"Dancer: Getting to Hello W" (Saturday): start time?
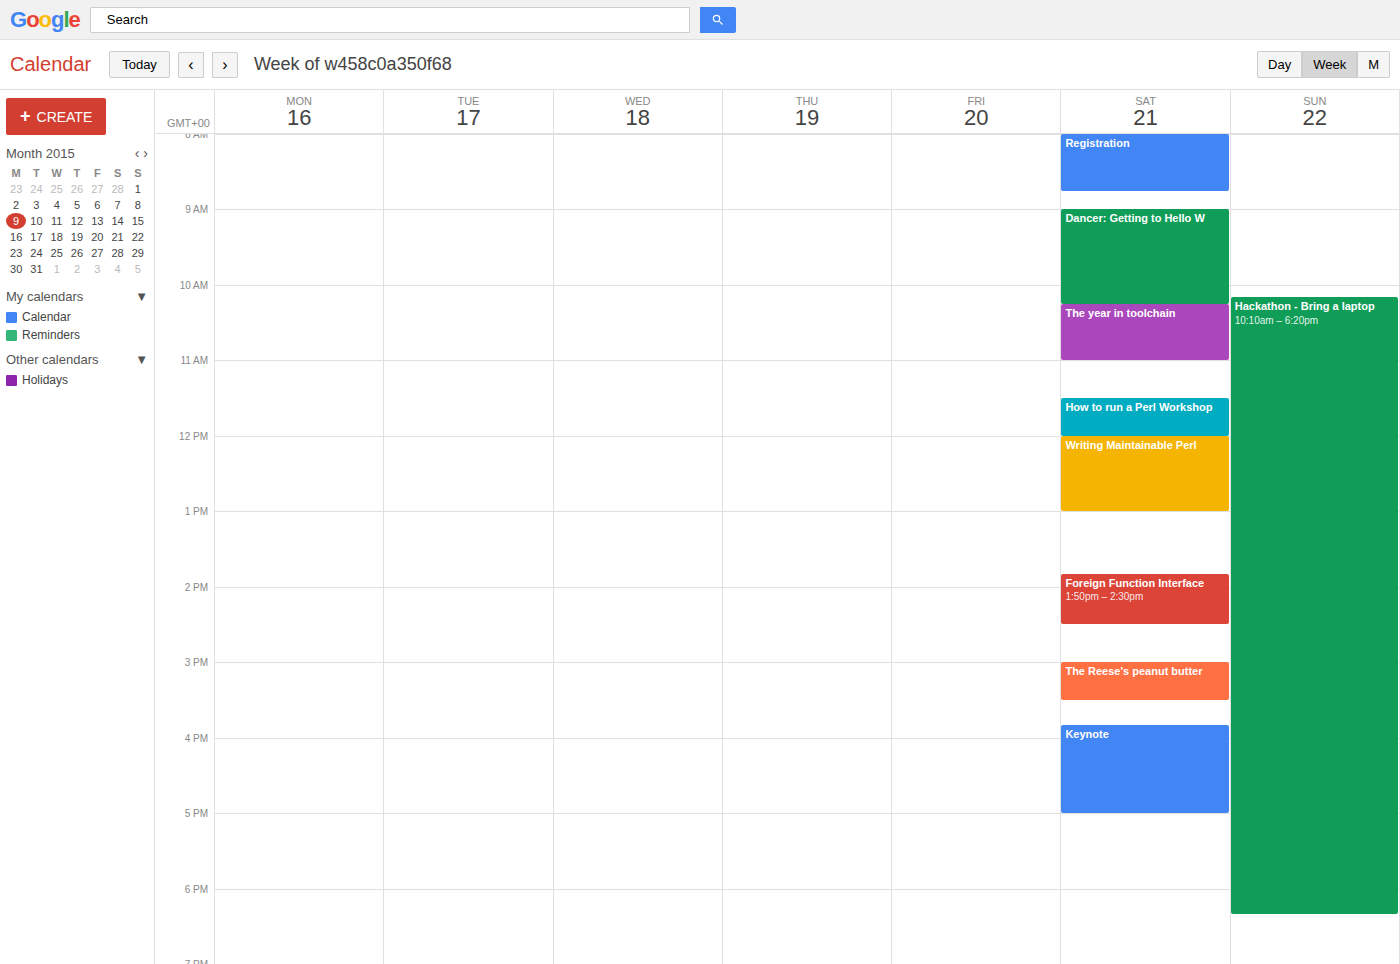
9:00 AM